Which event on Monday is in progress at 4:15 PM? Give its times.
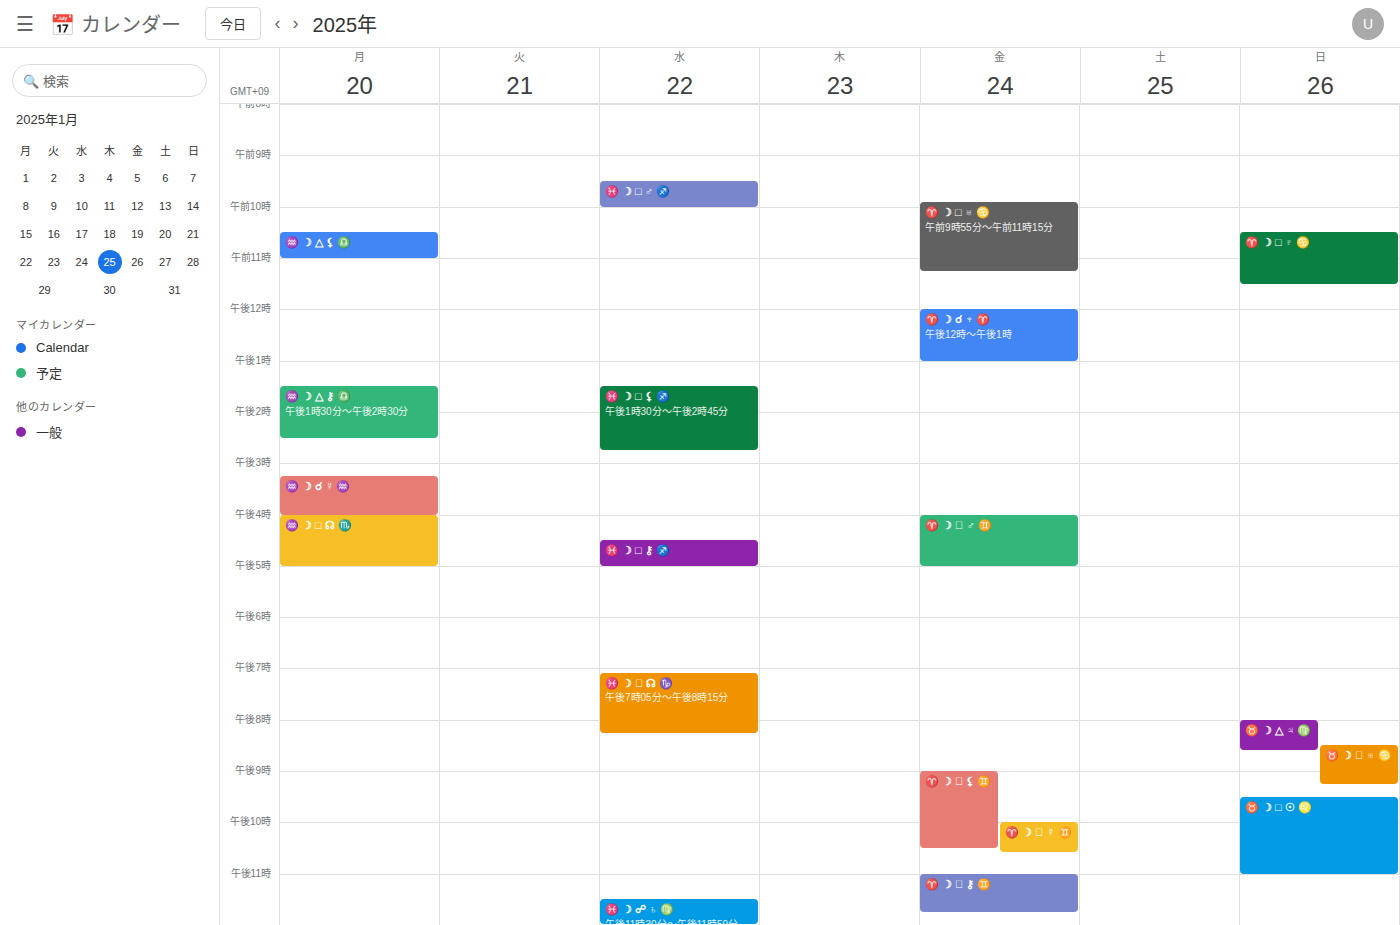
"♒️ ☽ □ ☊ ♏️", 4:00 PM to 5:00 PM